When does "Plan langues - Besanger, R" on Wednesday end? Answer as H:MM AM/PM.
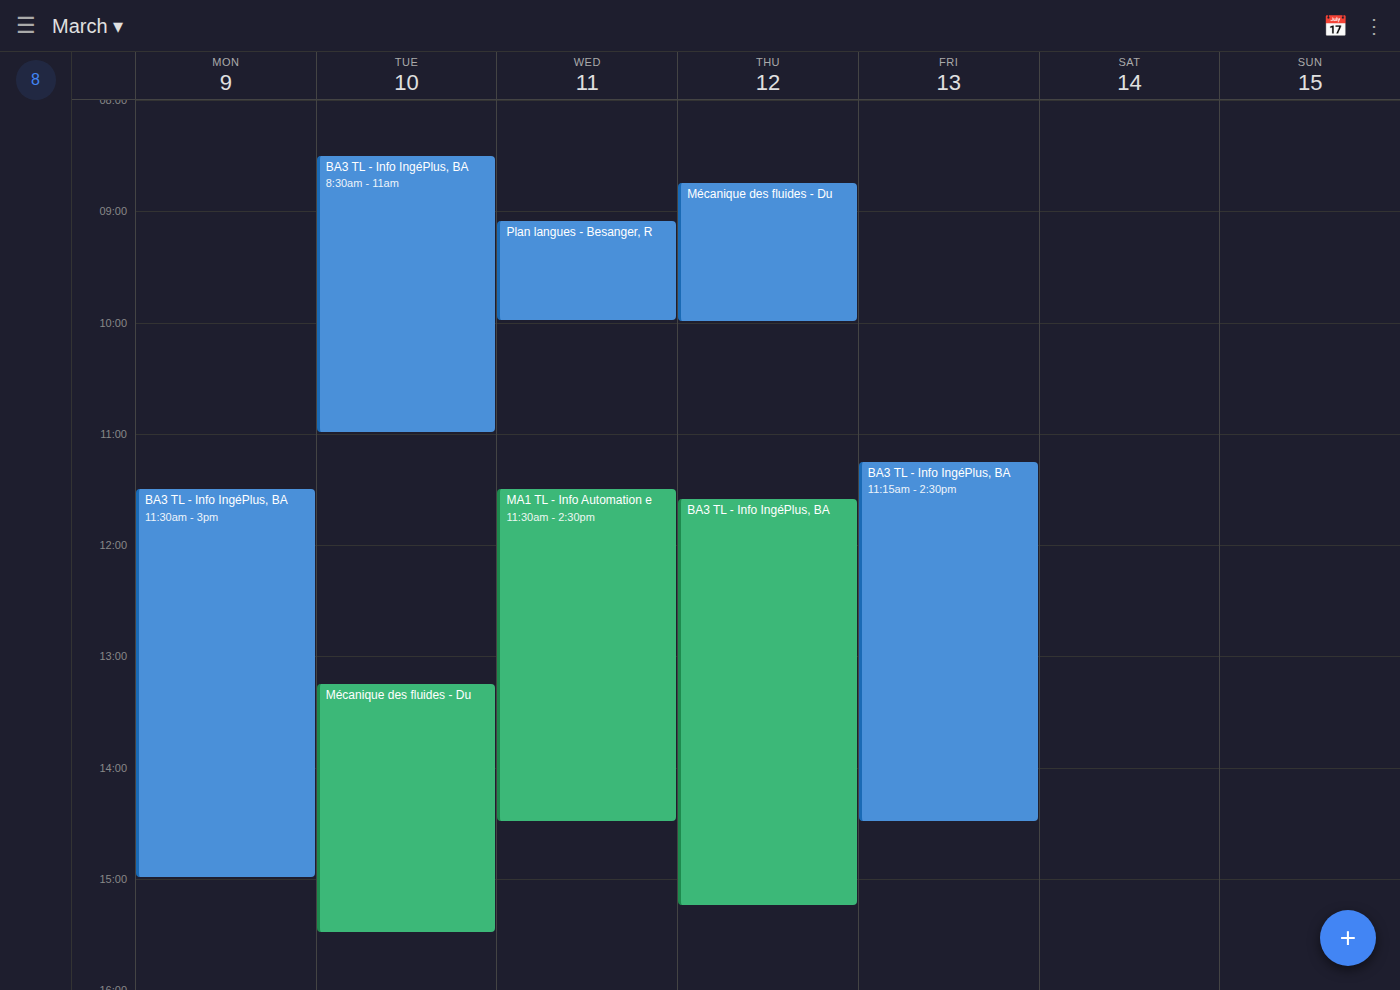
10:00 AM